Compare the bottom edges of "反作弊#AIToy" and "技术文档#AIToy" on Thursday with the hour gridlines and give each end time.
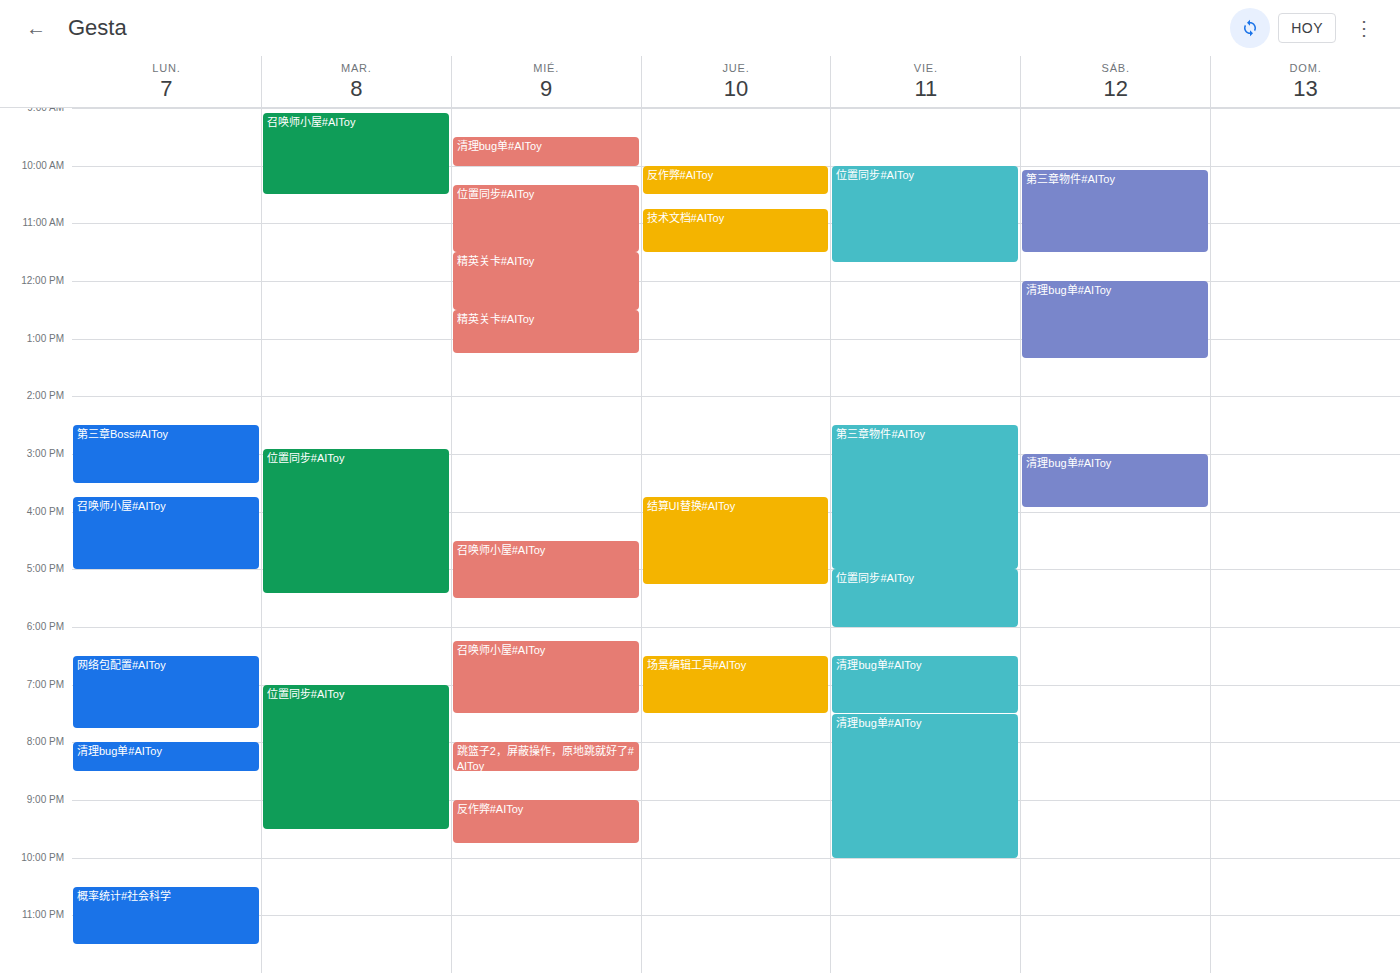
"反作弊#AIToy": 10:30 AM, halfway between the 10 AM and 11 AM lines. "技术文档#AIToy": 11:30 AM, halfway between the 11 AM and 12 PM lines.